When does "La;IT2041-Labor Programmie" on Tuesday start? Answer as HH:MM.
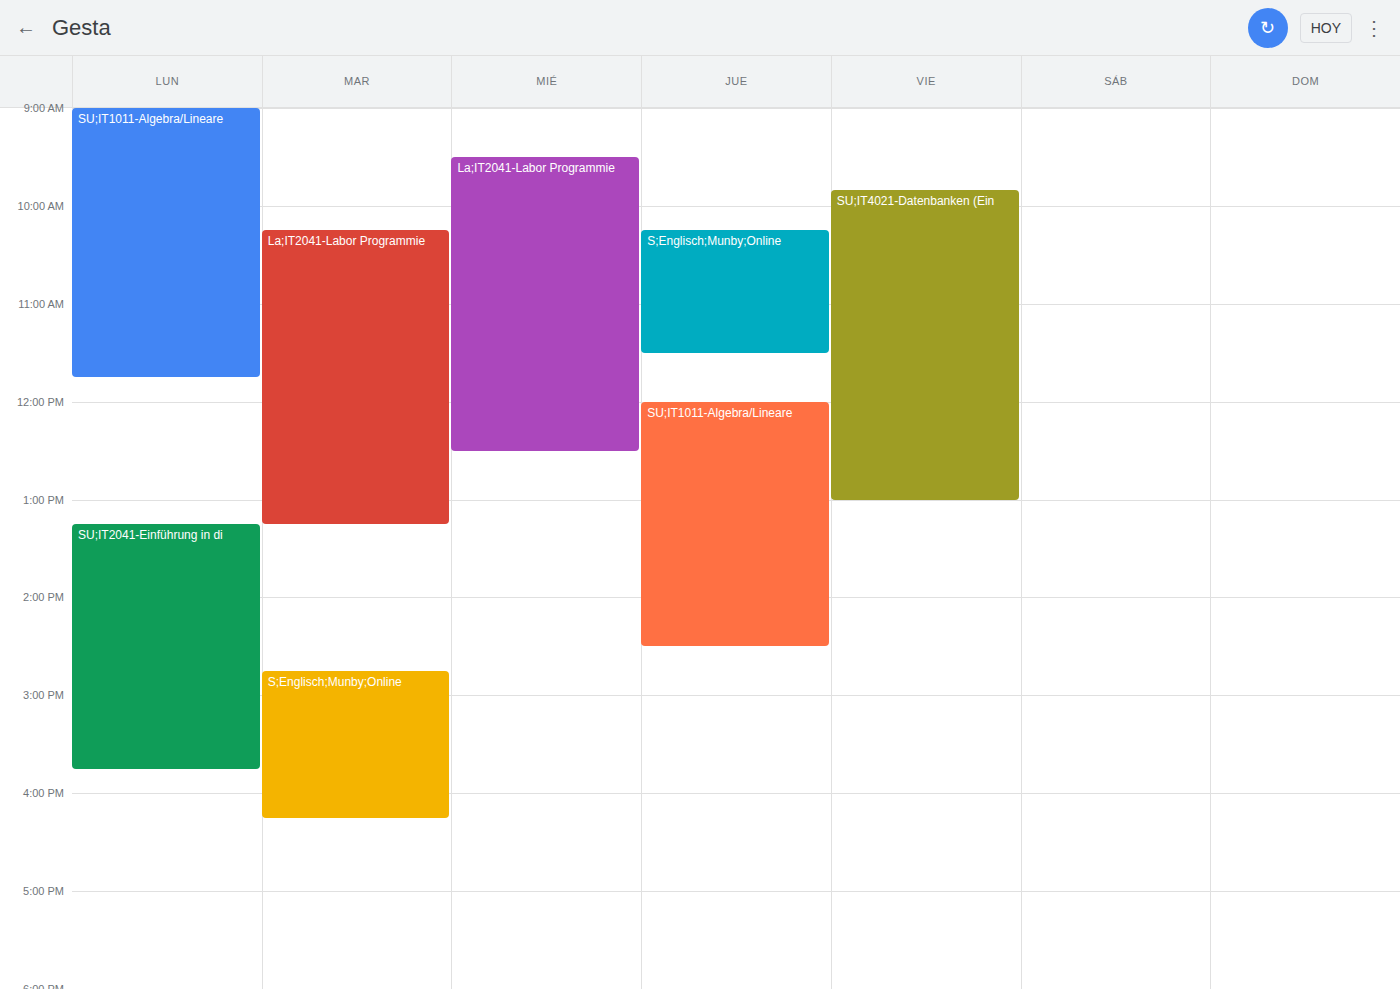
10:15